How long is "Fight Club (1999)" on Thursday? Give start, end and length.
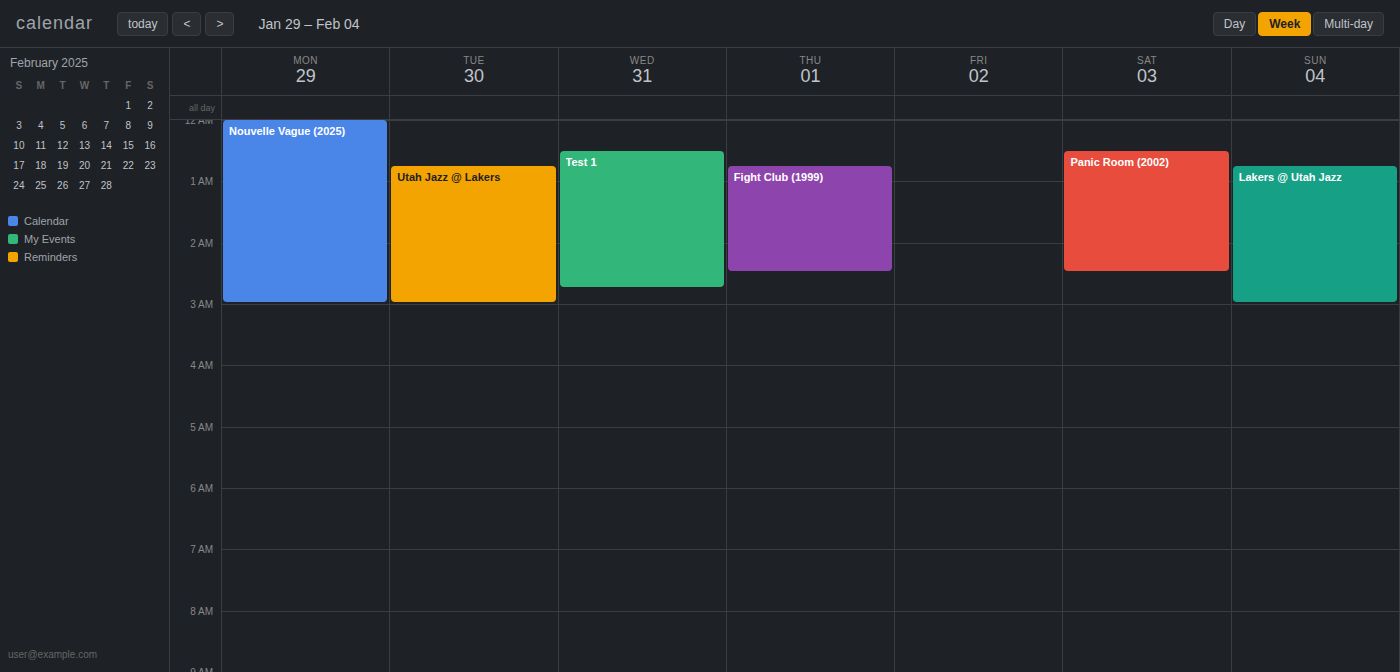
12:45 AM to 2:30 AM, 1 hour 45 minutes